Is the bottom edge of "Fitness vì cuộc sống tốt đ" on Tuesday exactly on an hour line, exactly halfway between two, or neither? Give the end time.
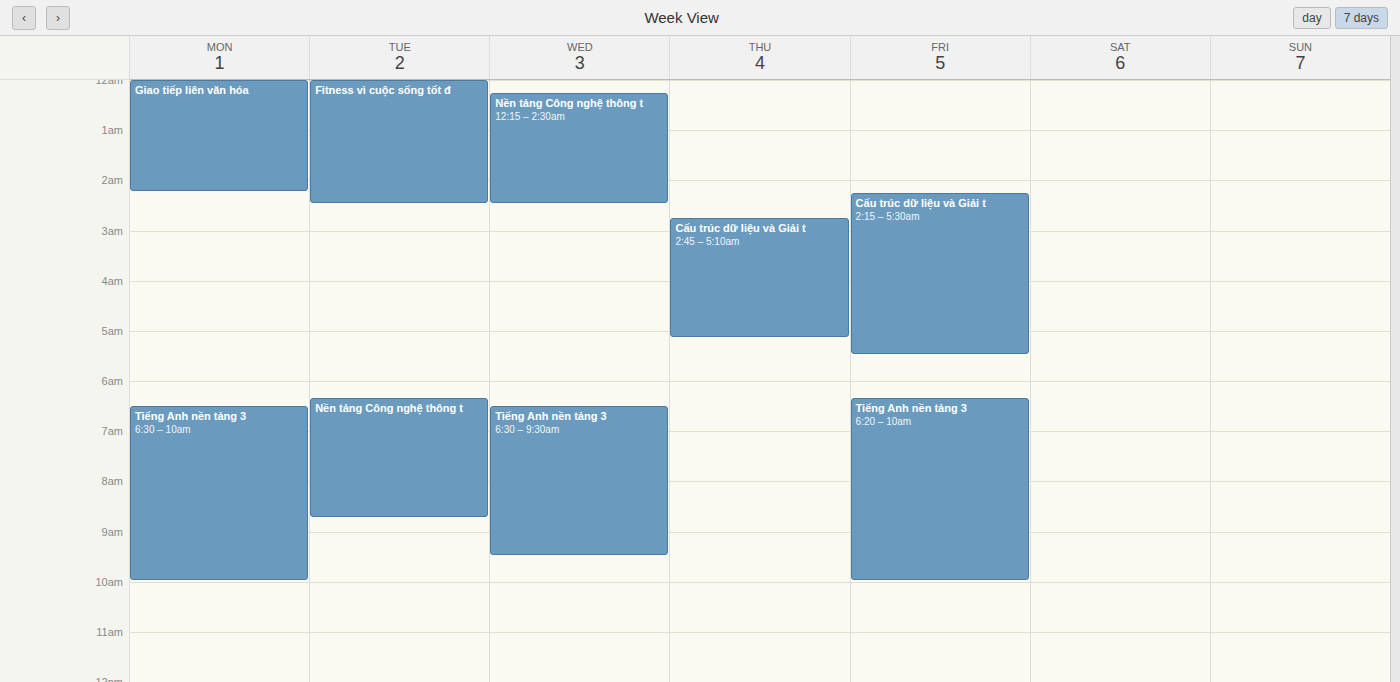
2:30 AM -- halfway between the 2 AM and 3 AM lines.